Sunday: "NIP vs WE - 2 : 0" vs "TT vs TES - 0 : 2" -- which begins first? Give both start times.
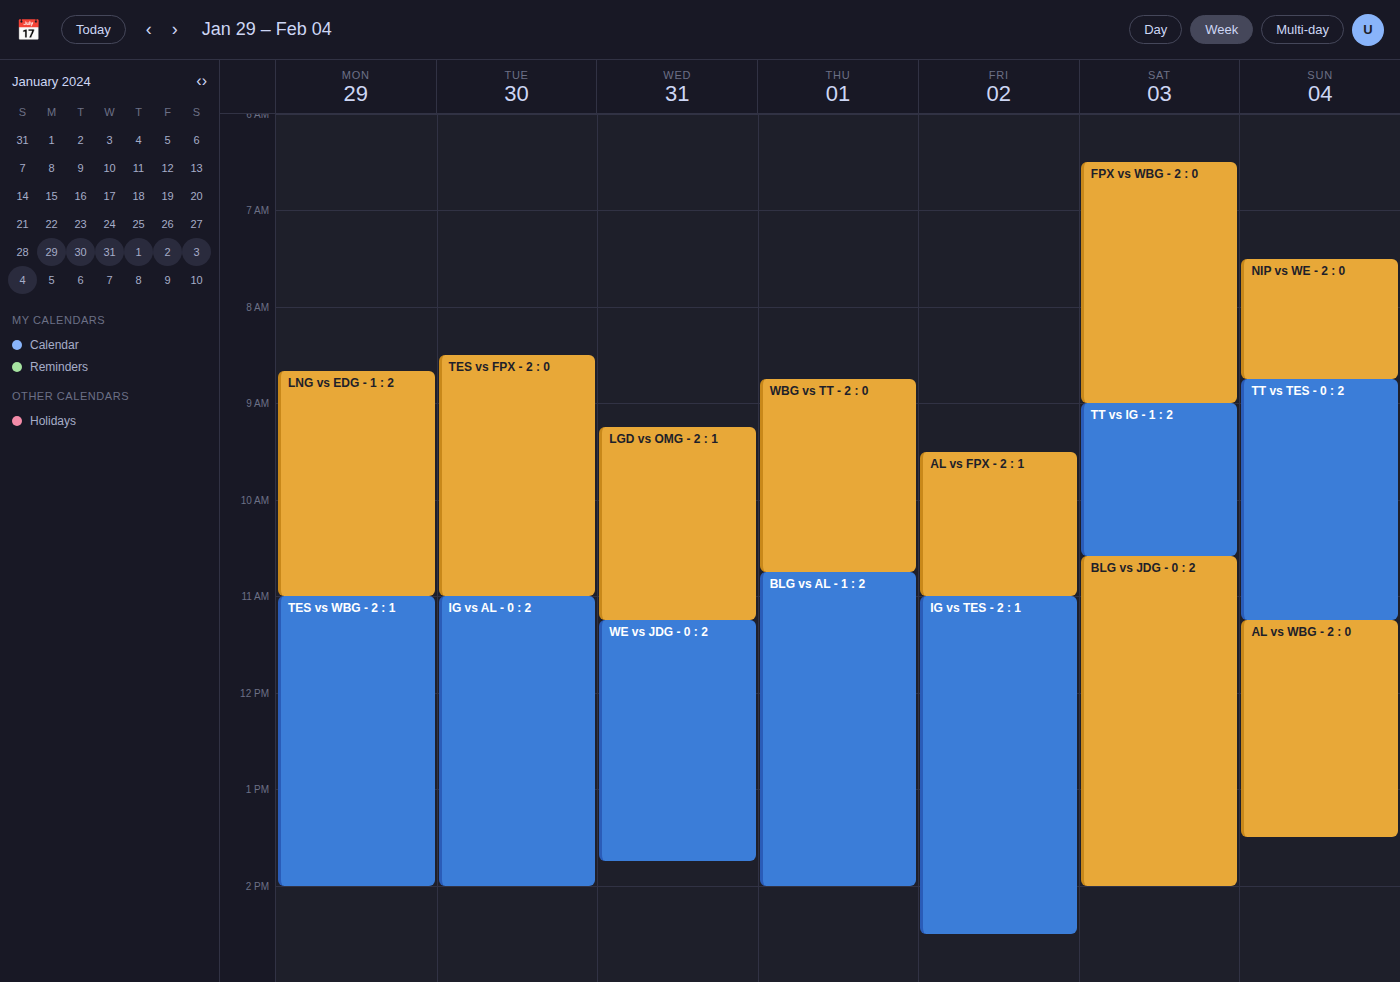
"NIP vs WE - 2 : 0" 7:30 AM; "TT vs TES - 0 : 2" 8:45 AM.